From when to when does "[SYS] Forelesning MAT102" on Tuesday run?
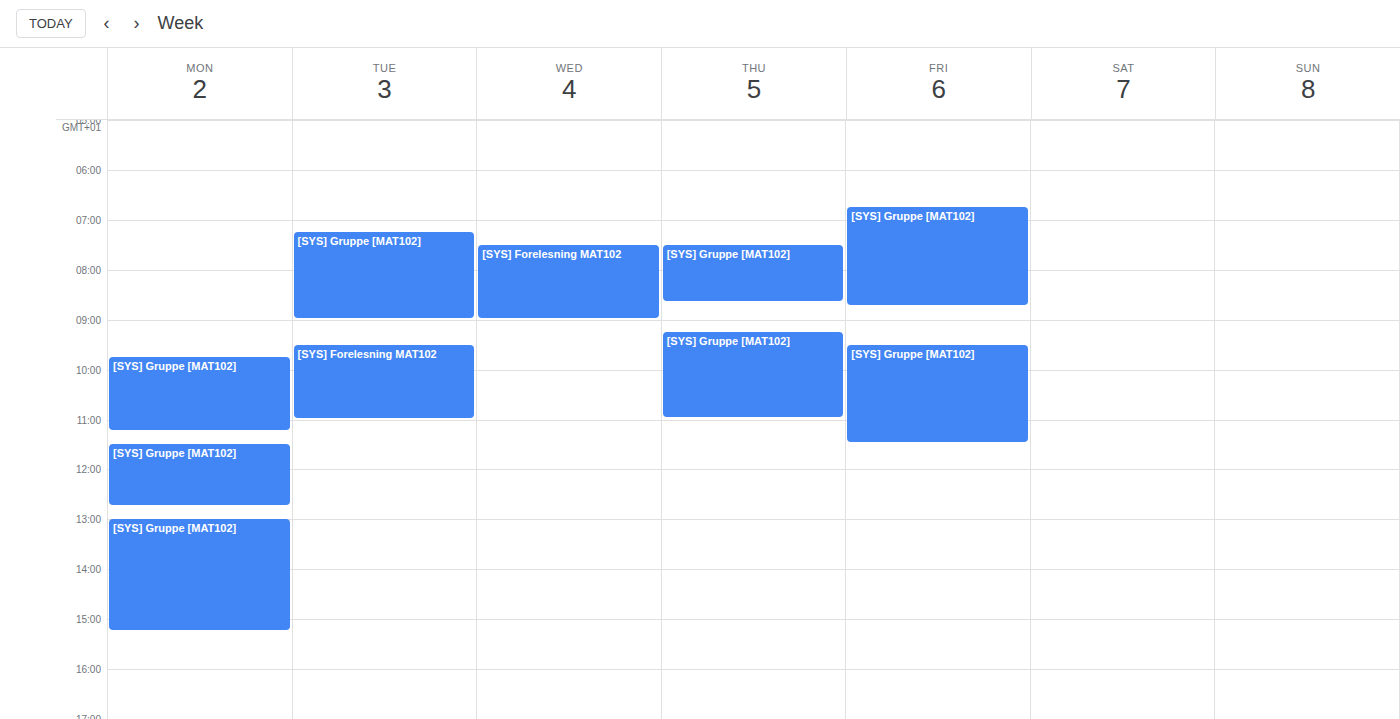
09:30 to 11:00